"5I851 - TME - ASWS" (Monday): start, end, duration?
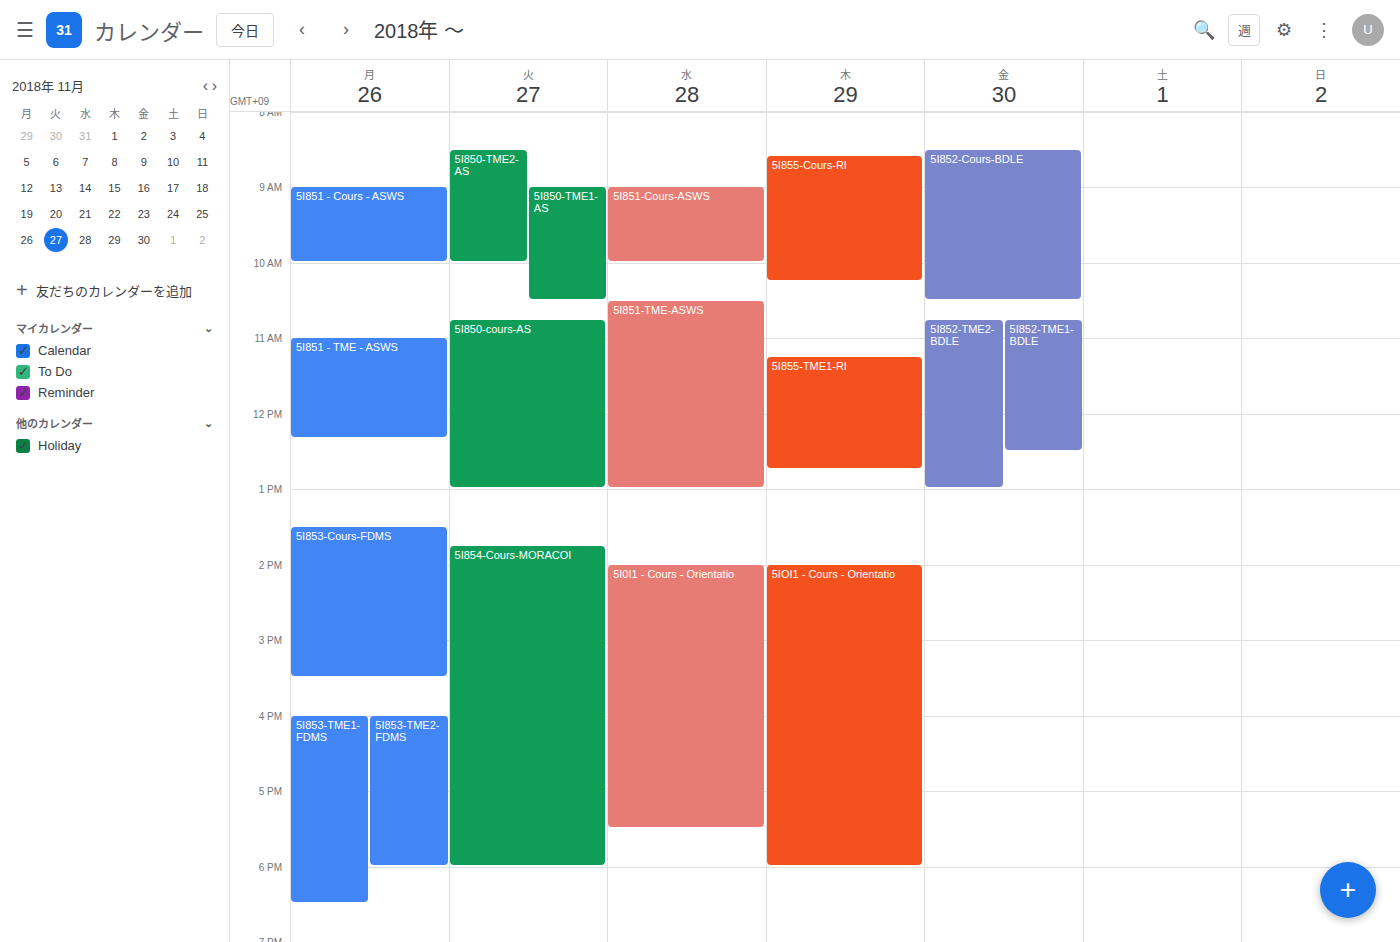
11:00 AM to 12:20 PM, 1 hour 20 minutes